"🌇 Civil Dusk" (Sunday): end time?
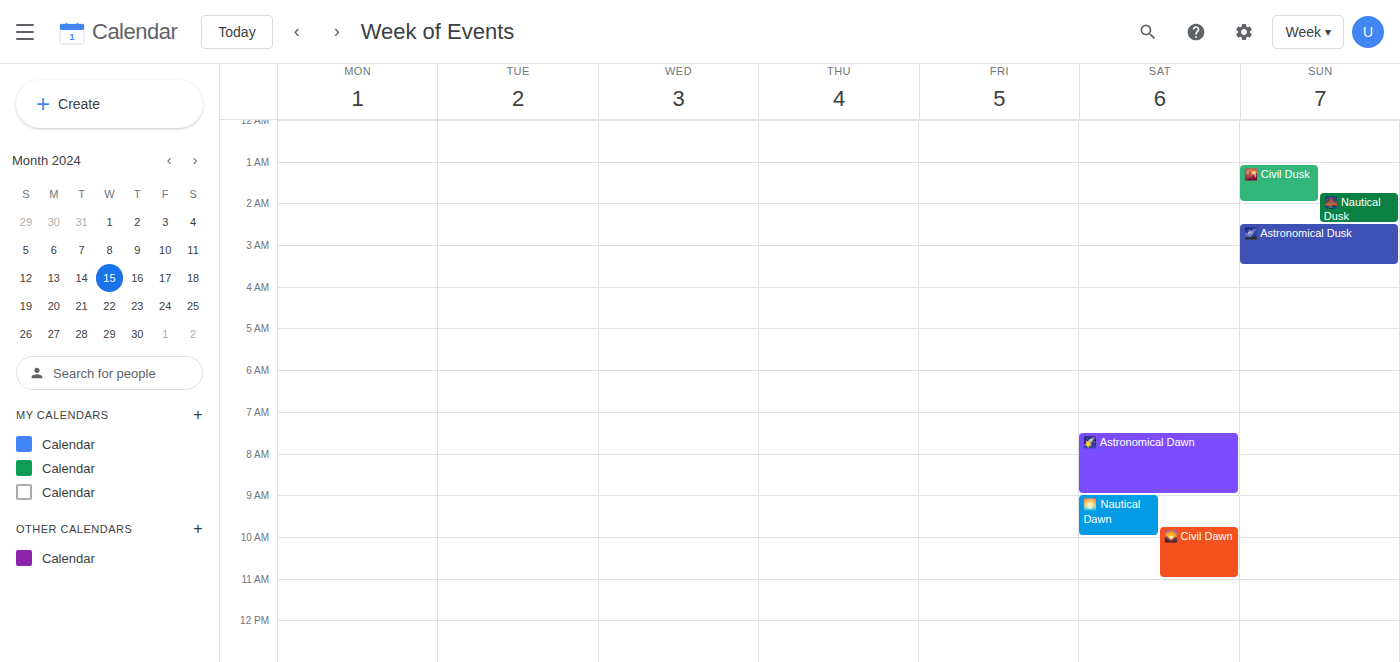
02:00